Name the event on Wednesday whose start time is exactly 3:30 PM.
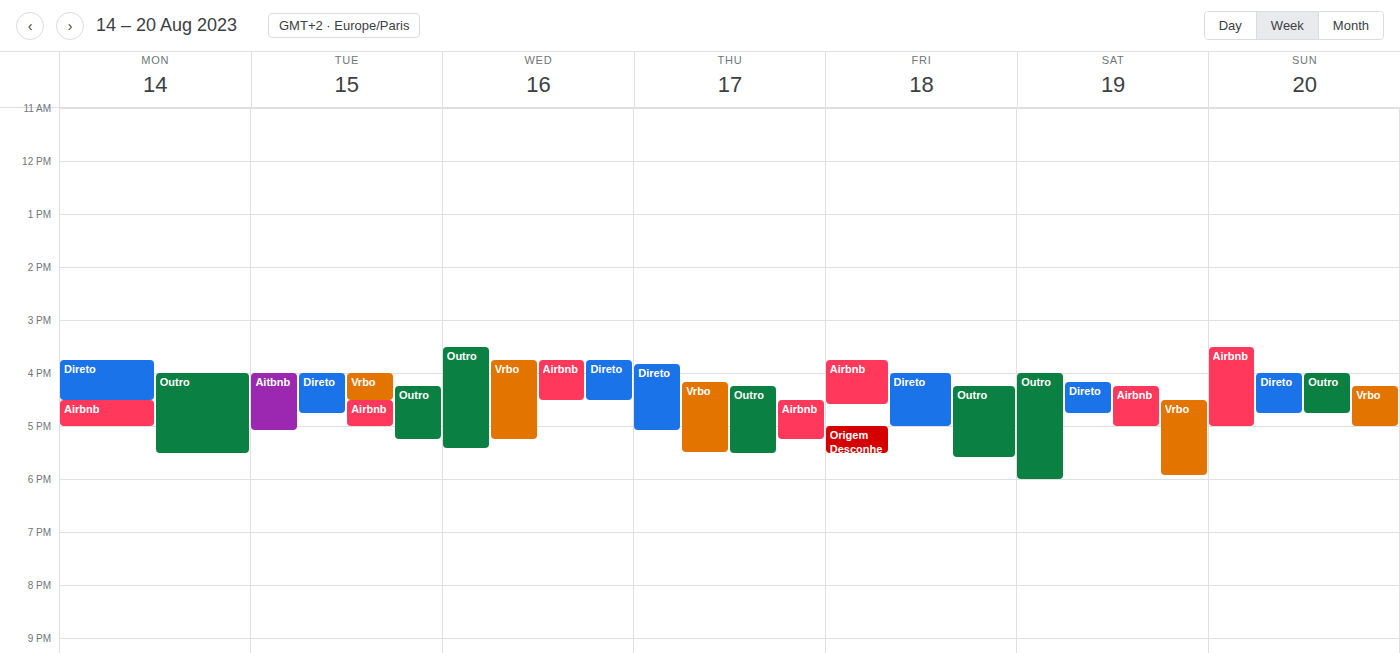
"Outro"